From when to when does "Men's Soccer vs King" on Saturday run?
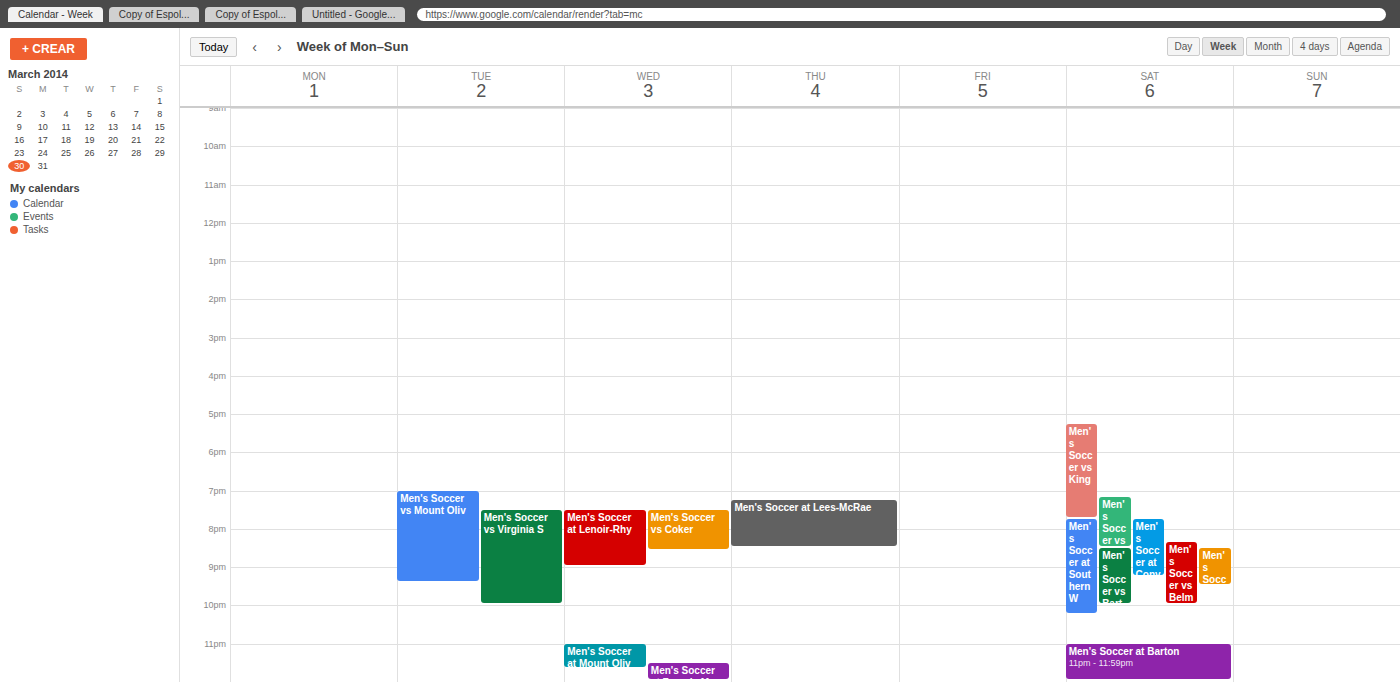
5:15 PM to 7:45 PM